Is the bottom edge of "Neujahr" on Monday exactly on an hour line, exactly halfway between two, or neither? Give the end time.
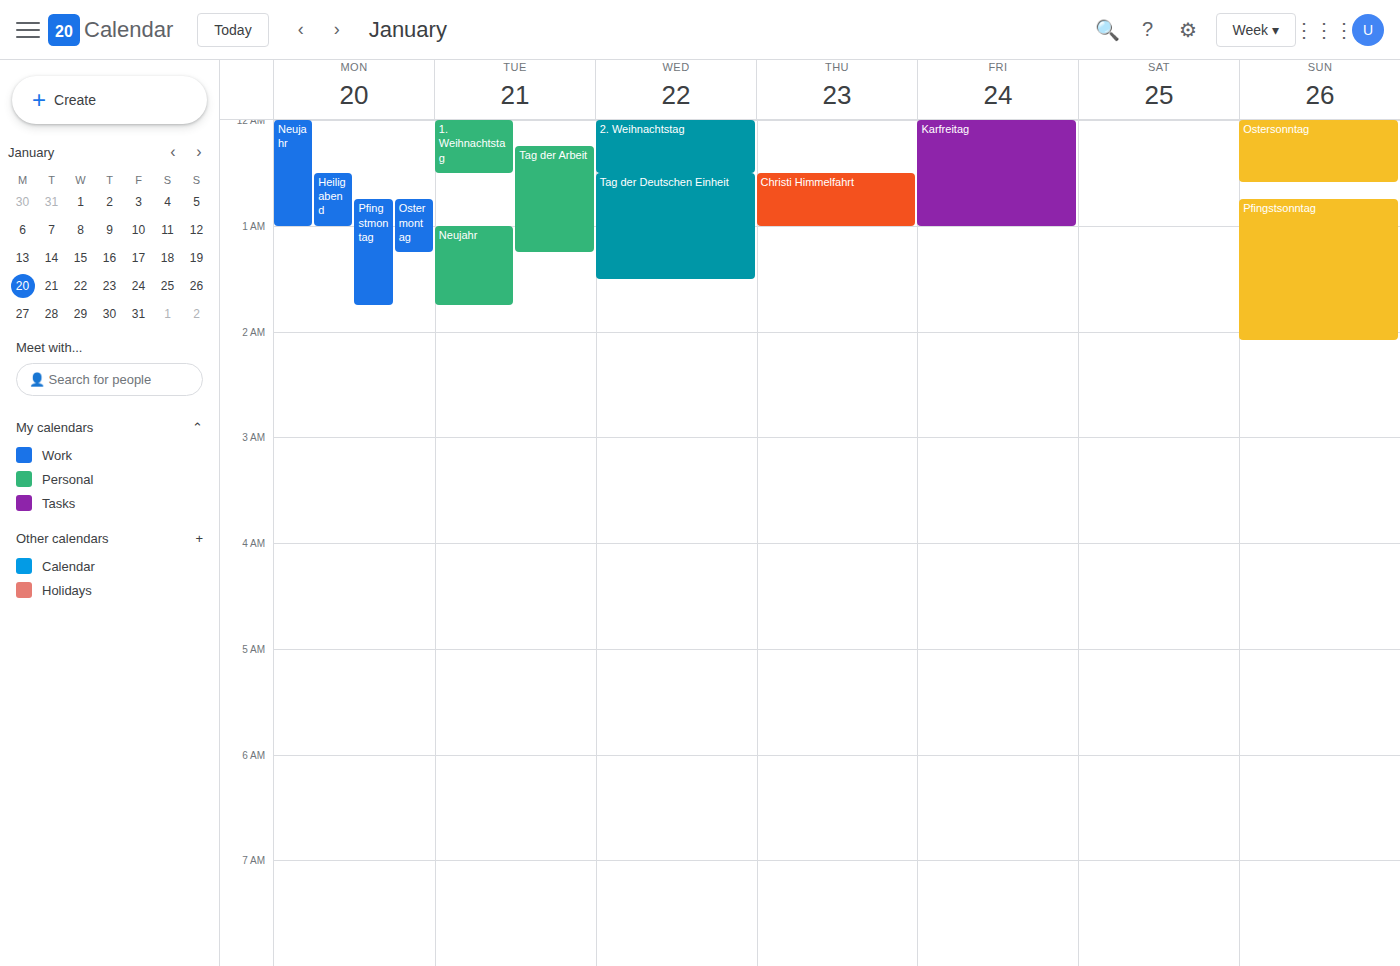
1:00 AM -- exactly on the 1 AM line.